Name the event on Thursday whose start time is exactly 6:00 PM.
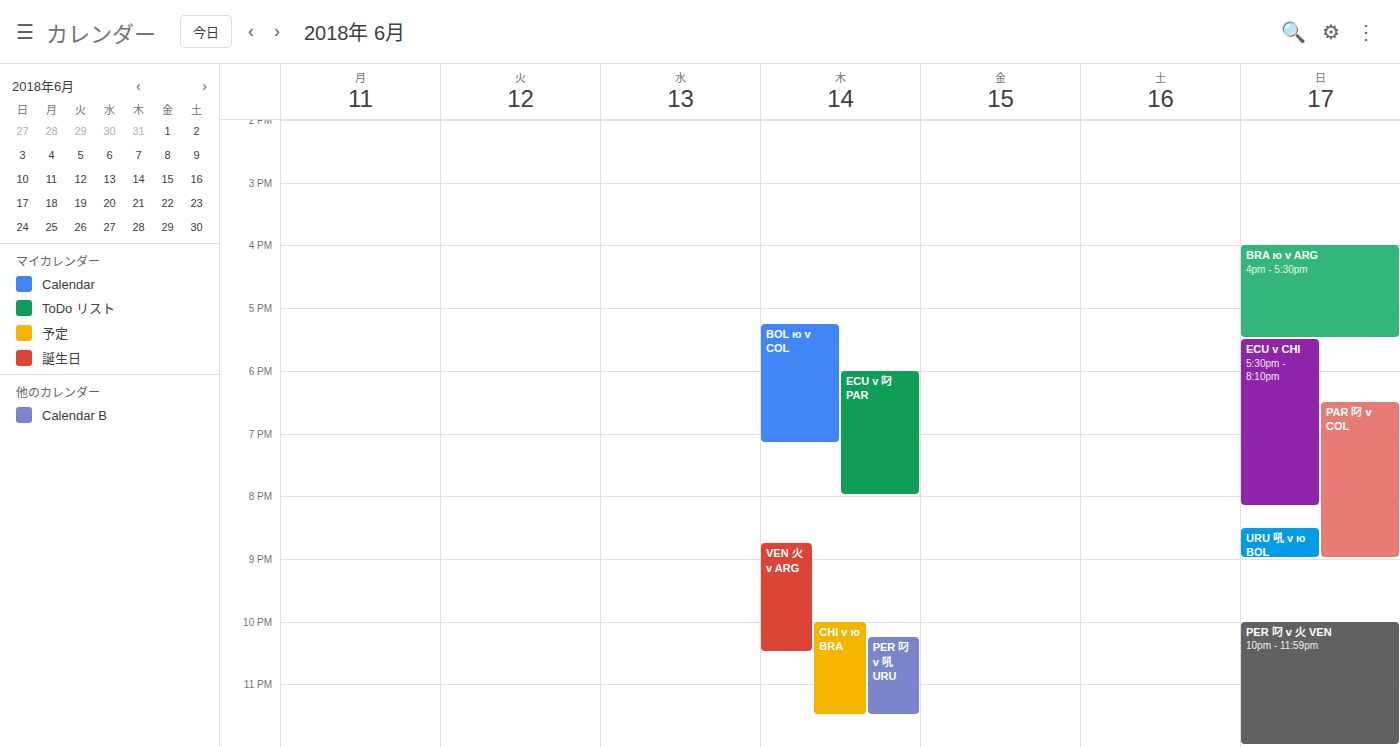
"ECU v 叼 PAR"